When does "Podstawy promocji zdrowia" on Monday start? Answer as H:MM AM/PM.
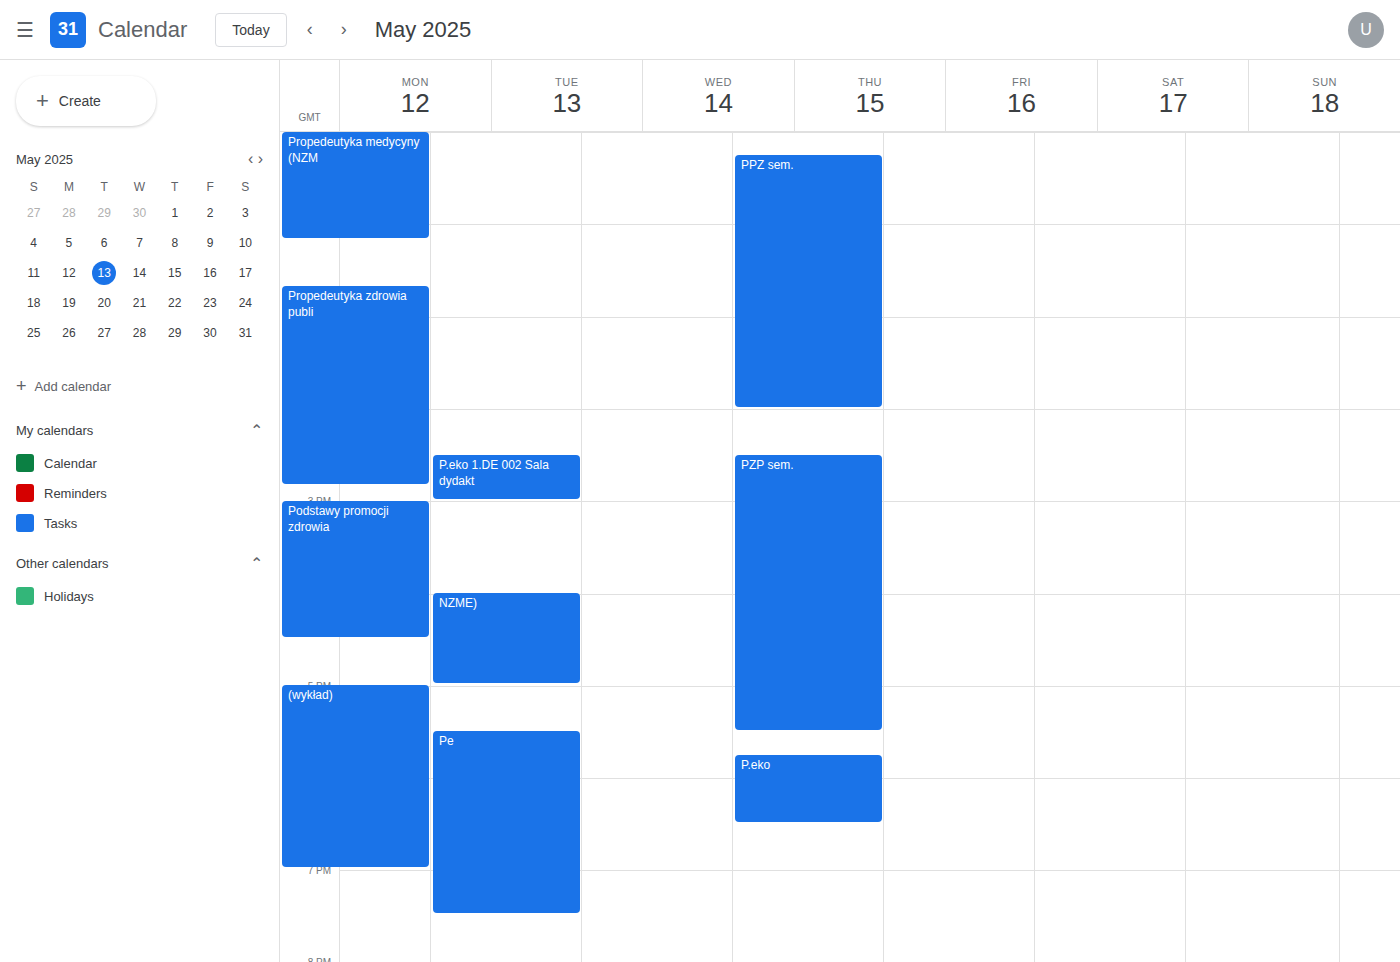
3:00 PM